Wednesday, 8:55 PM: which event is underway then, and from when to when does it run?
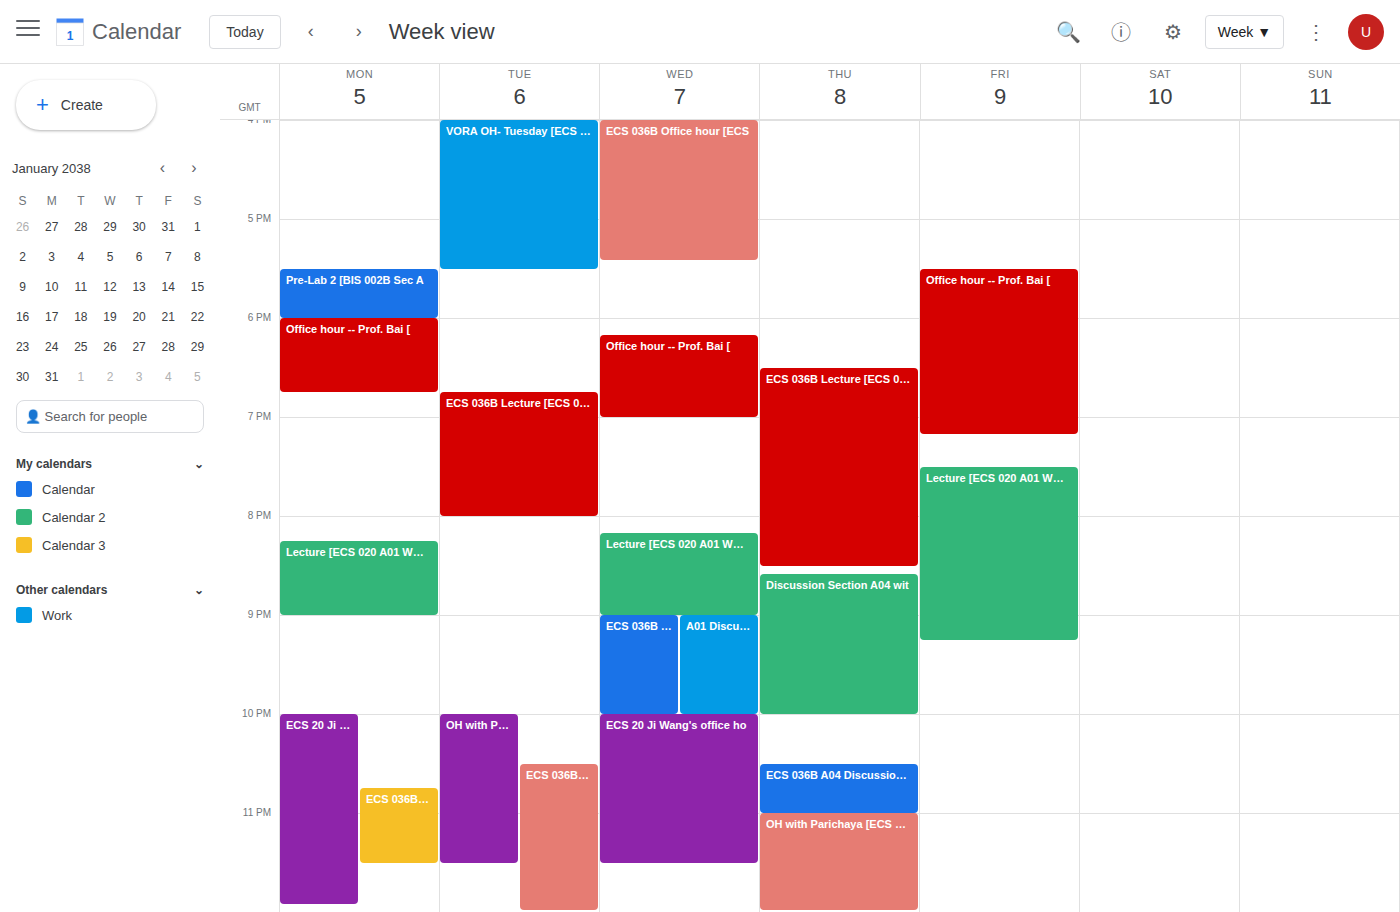
"Lecture [ECS 020 A01 WQ 20", 8:10 PM to 9:00 PM